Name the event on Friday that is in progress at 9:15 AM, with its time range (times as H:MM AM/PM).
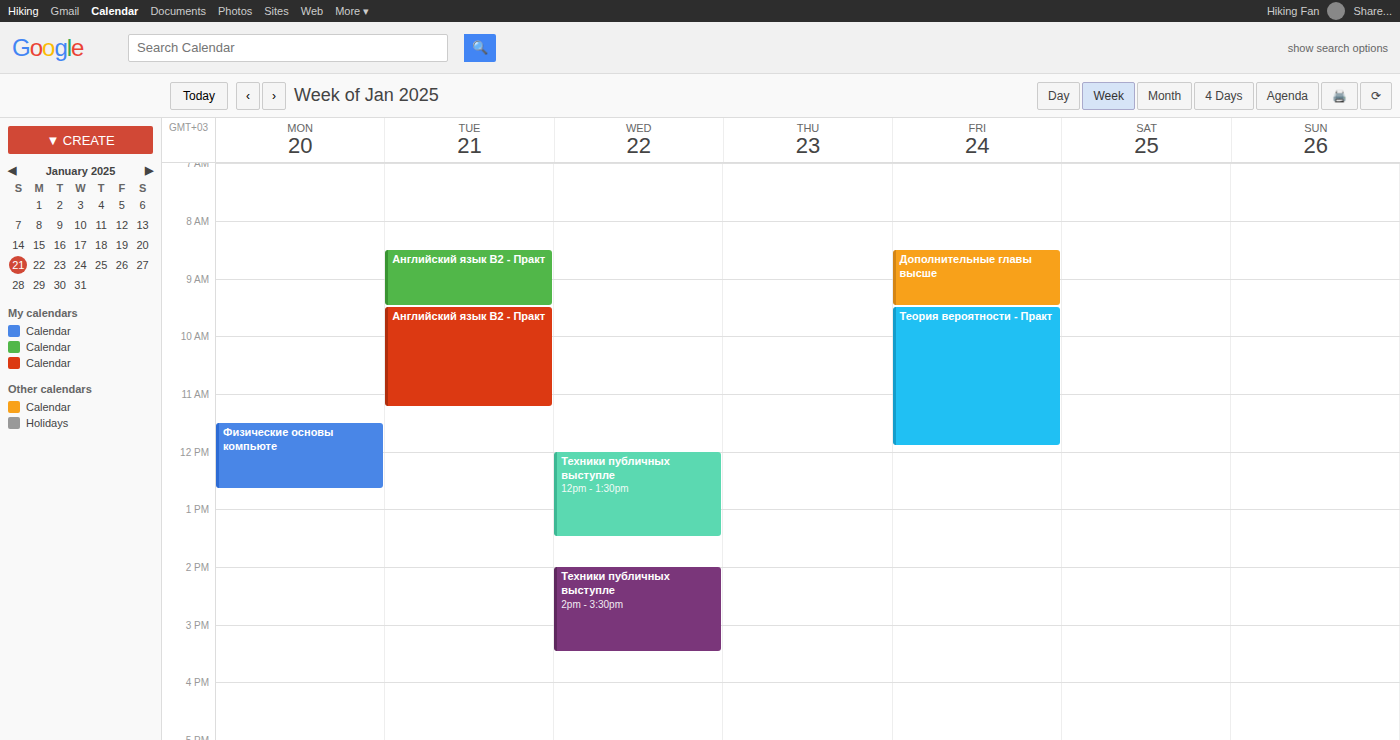
"Дополнительные главы высше", 8:30 AM to 9:30 AM